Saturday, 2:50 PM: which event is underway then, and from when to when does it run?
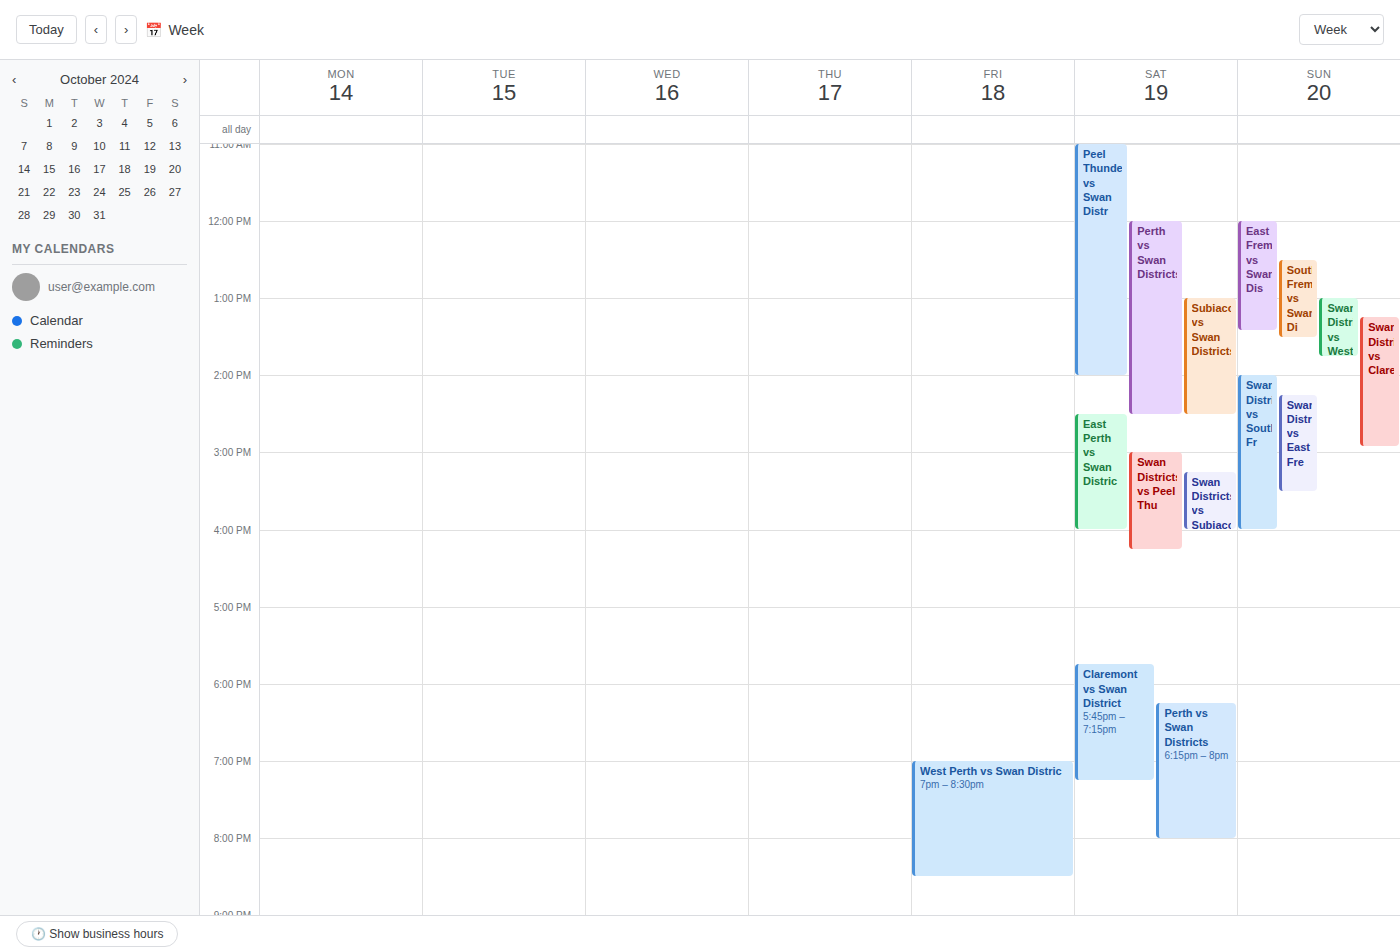
"East Perth vs Swan Distric", 2:30 PM to 4:00 PM